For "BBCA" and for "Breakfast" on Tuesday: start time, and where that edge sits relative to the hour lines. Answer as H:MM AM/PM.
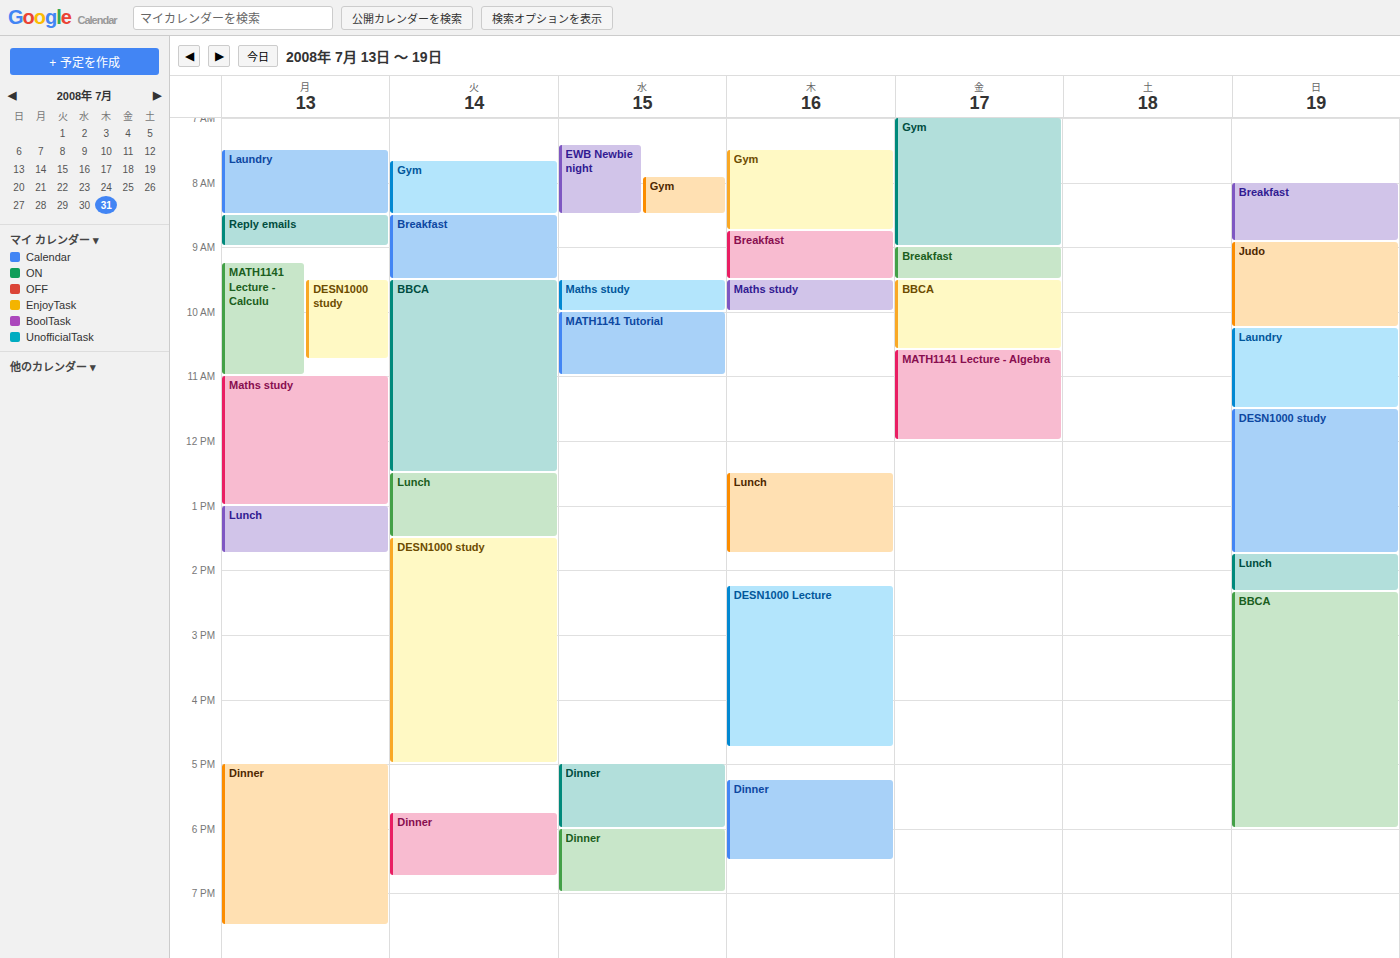
"BBCA": 9:30 AM, halfway between the 9 AM and 10 AM lines. "Breakfast": 8:30 AM, halfway between the 8 AM and 9 AM lines.